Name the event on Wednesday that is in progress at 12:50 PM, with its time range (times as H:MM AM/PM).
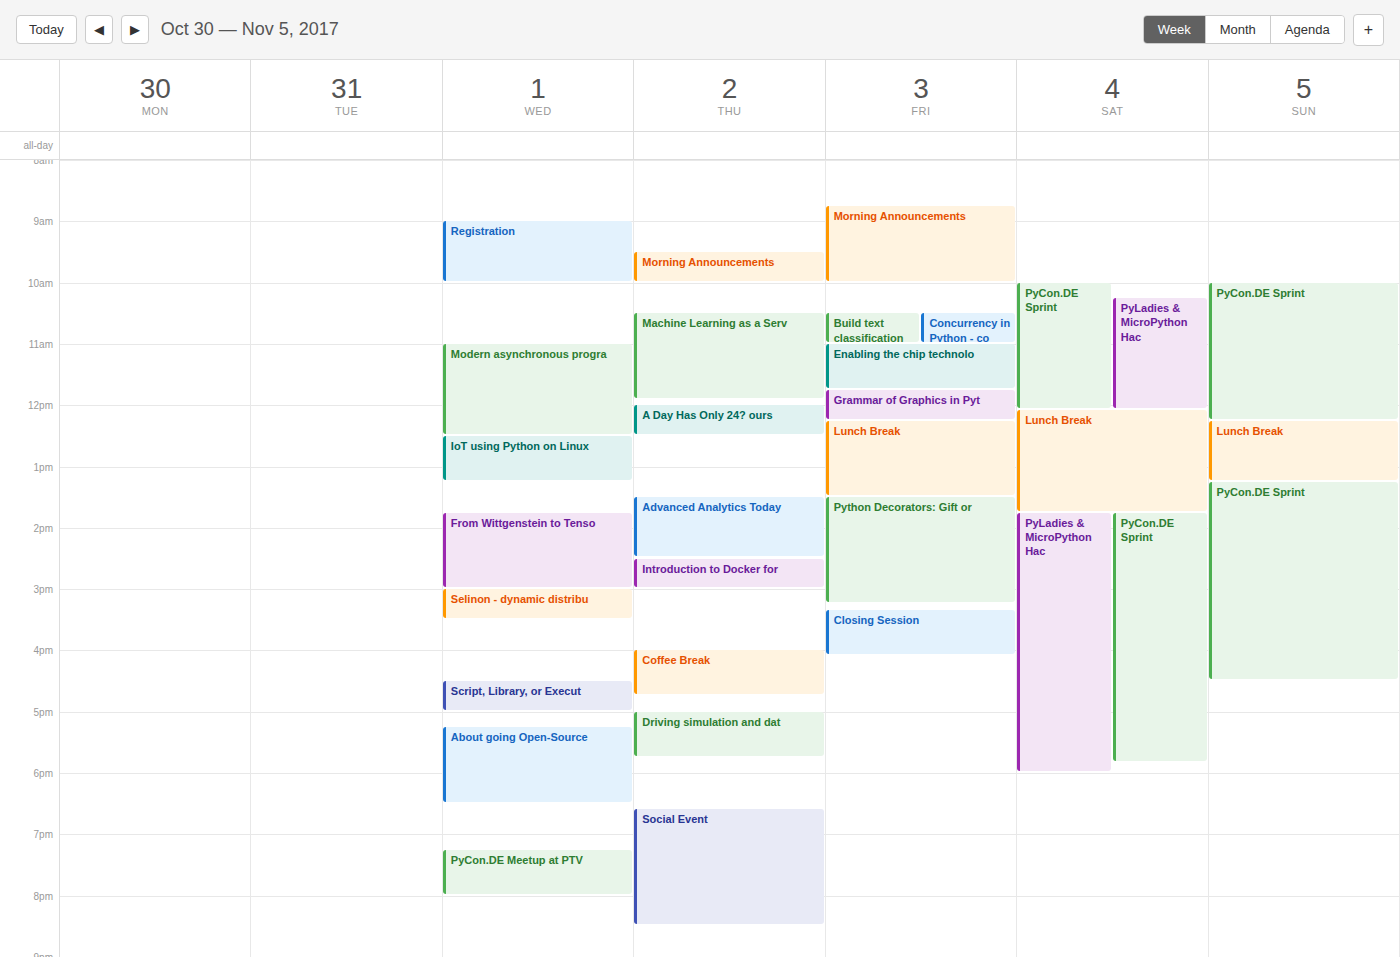
"IoT using Python on Linux", 12:30 PM to 1:15 PM